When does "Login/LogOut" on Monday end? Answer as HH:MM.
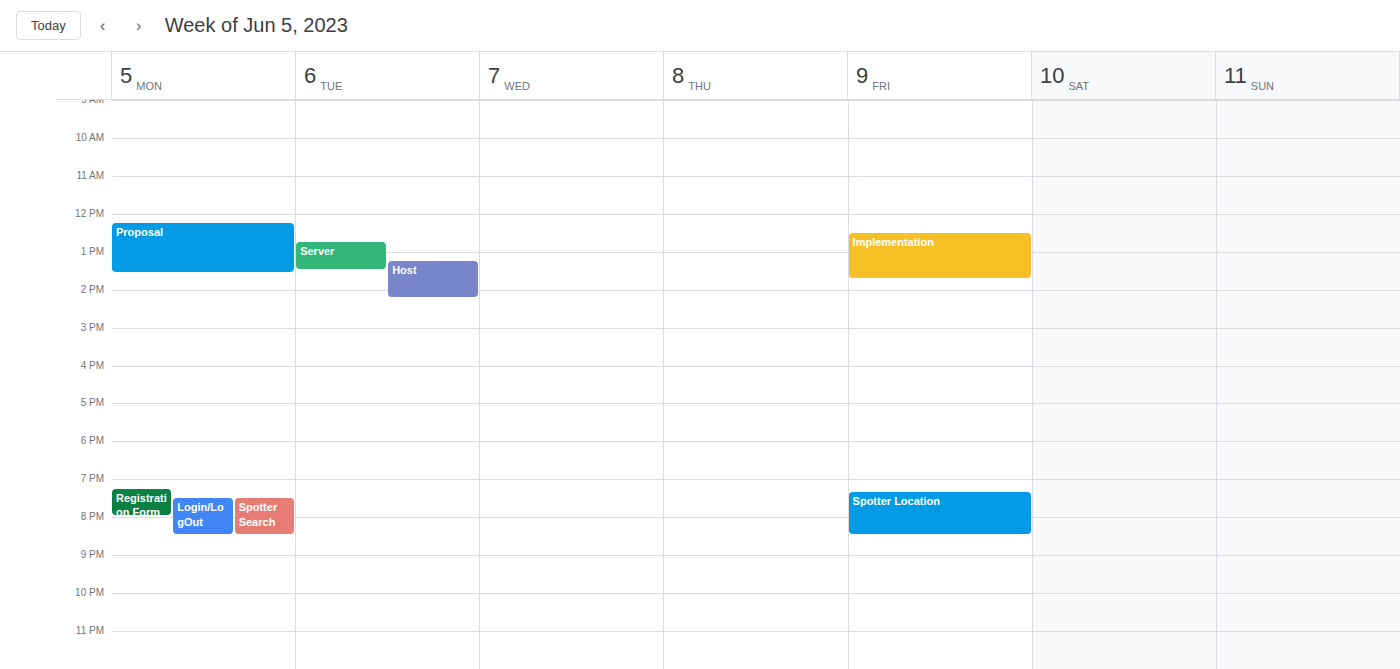
20:30